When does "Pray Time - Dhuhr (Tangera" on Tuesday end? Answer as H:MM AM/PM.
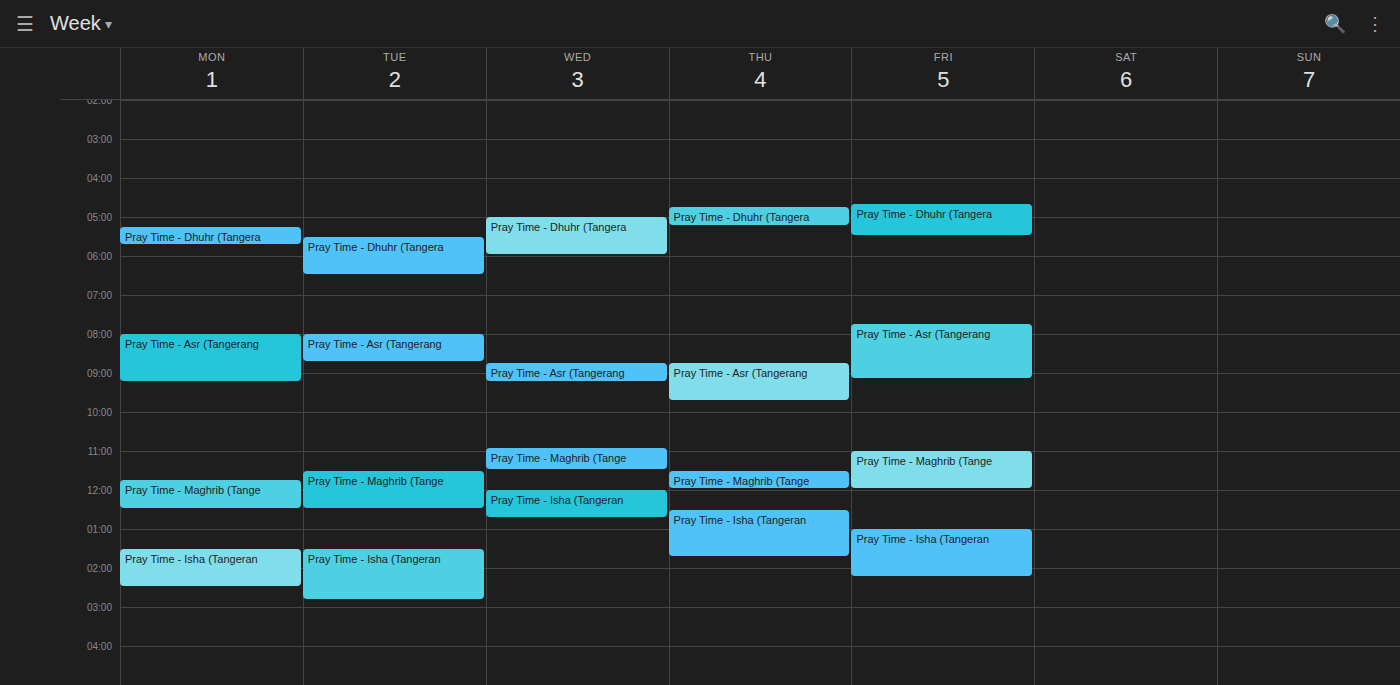
6:30 AM